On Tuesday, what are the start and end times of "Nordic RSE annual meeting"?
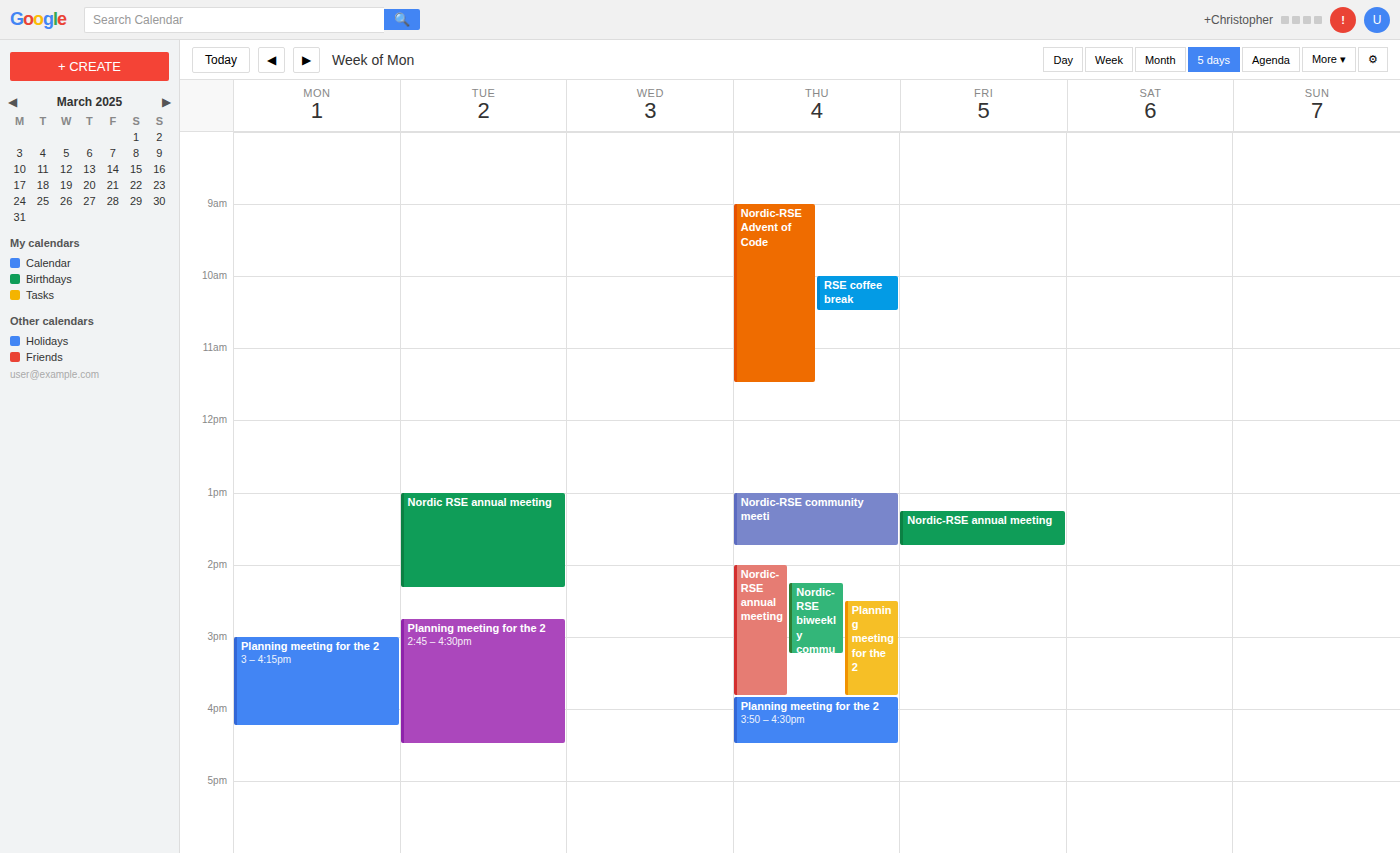
1:00 PM to 2:20 PM